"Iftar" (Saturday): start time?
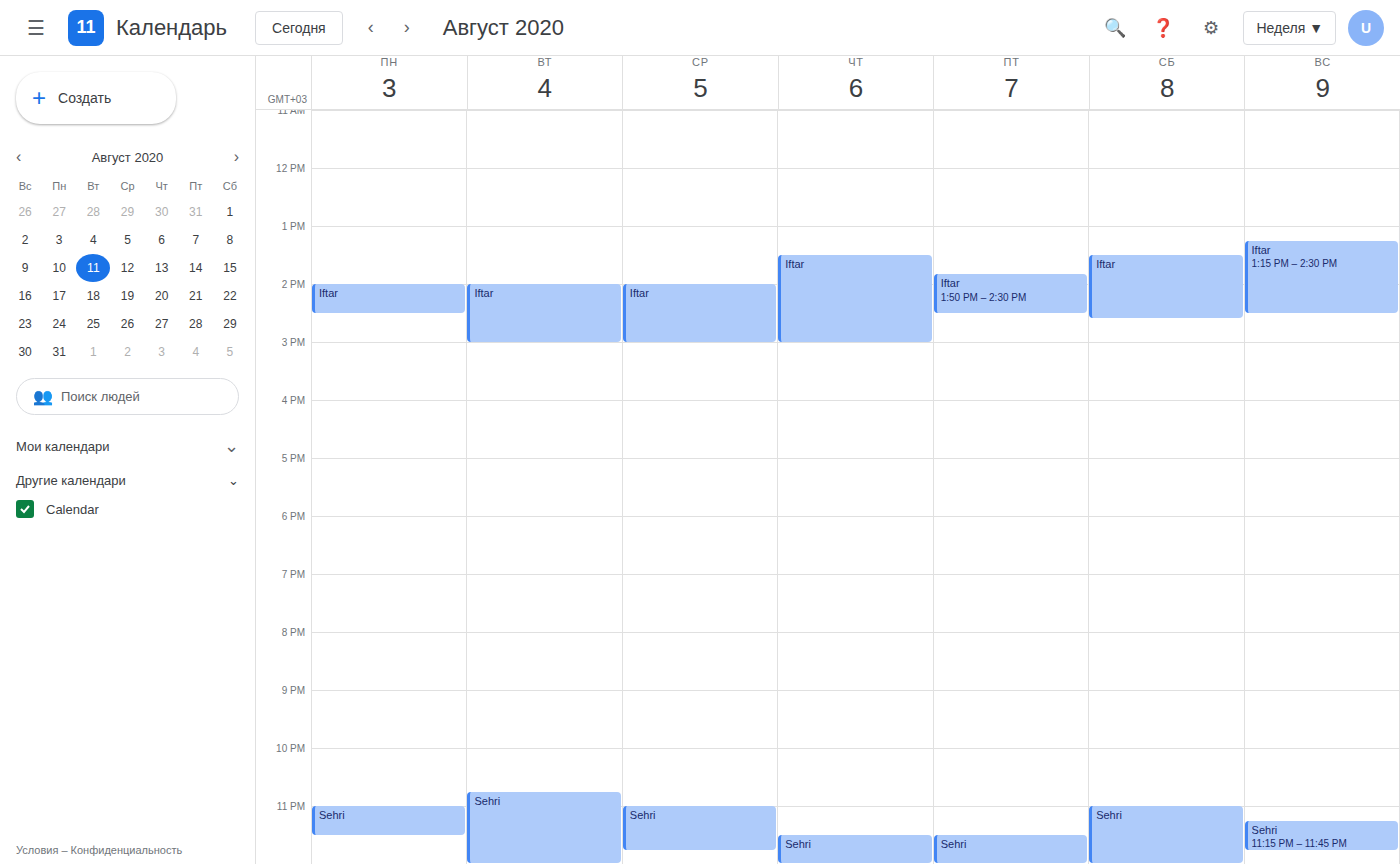
1:30 PM